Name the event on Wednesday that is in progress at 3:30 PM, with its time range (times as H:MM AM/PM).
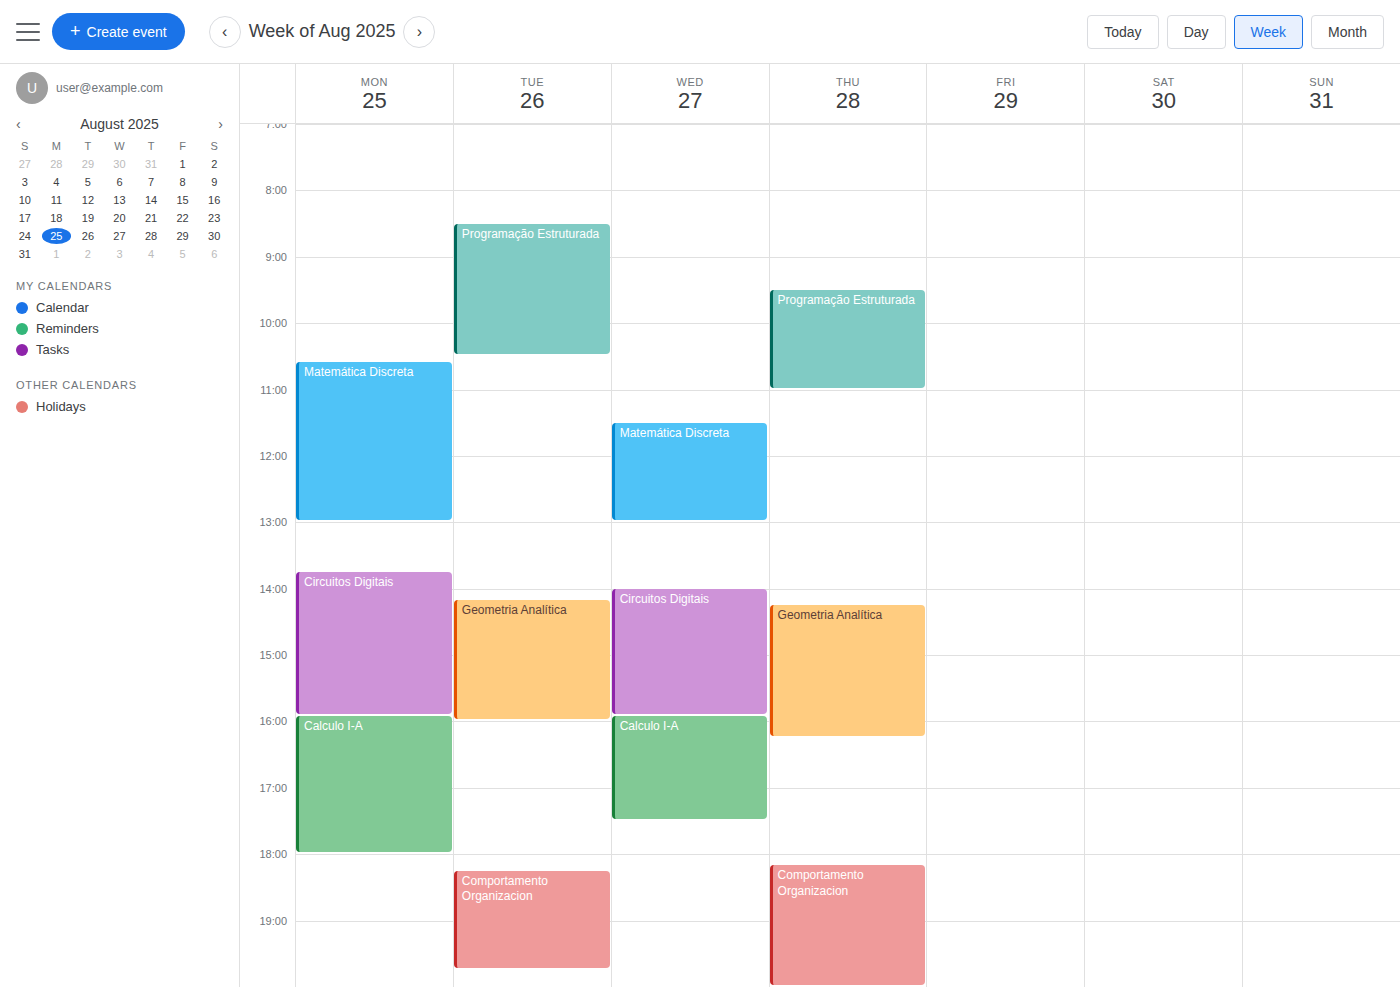
"Circuitos Digitais", 2:00 PM to 3:55 PM